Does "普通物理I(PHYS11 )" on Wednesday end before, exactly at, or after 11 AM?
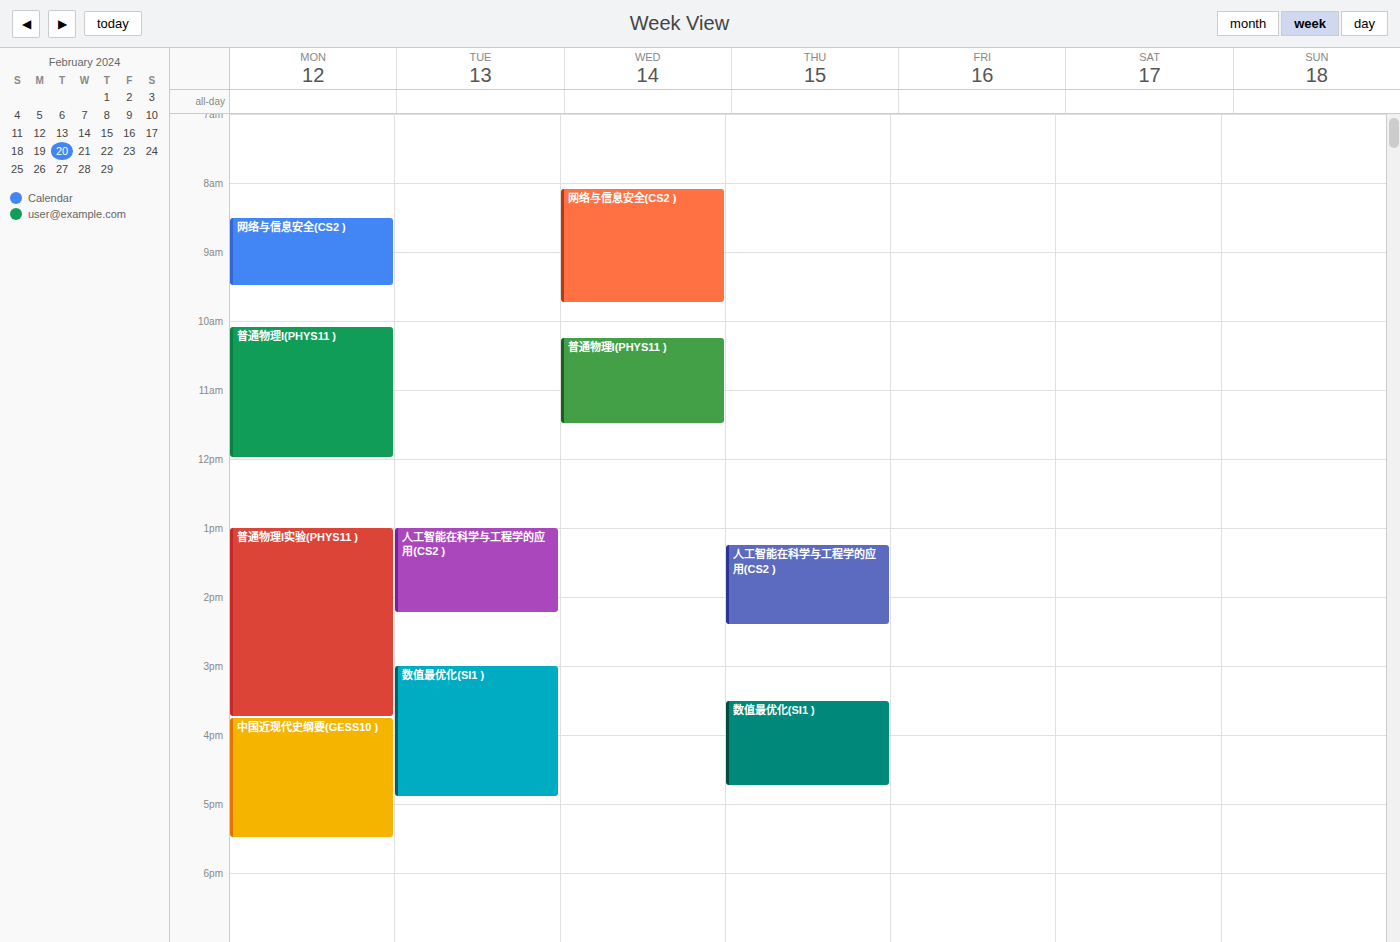
11:30 AM -- after 11 AM, 30 minutes below the 11 AM line.